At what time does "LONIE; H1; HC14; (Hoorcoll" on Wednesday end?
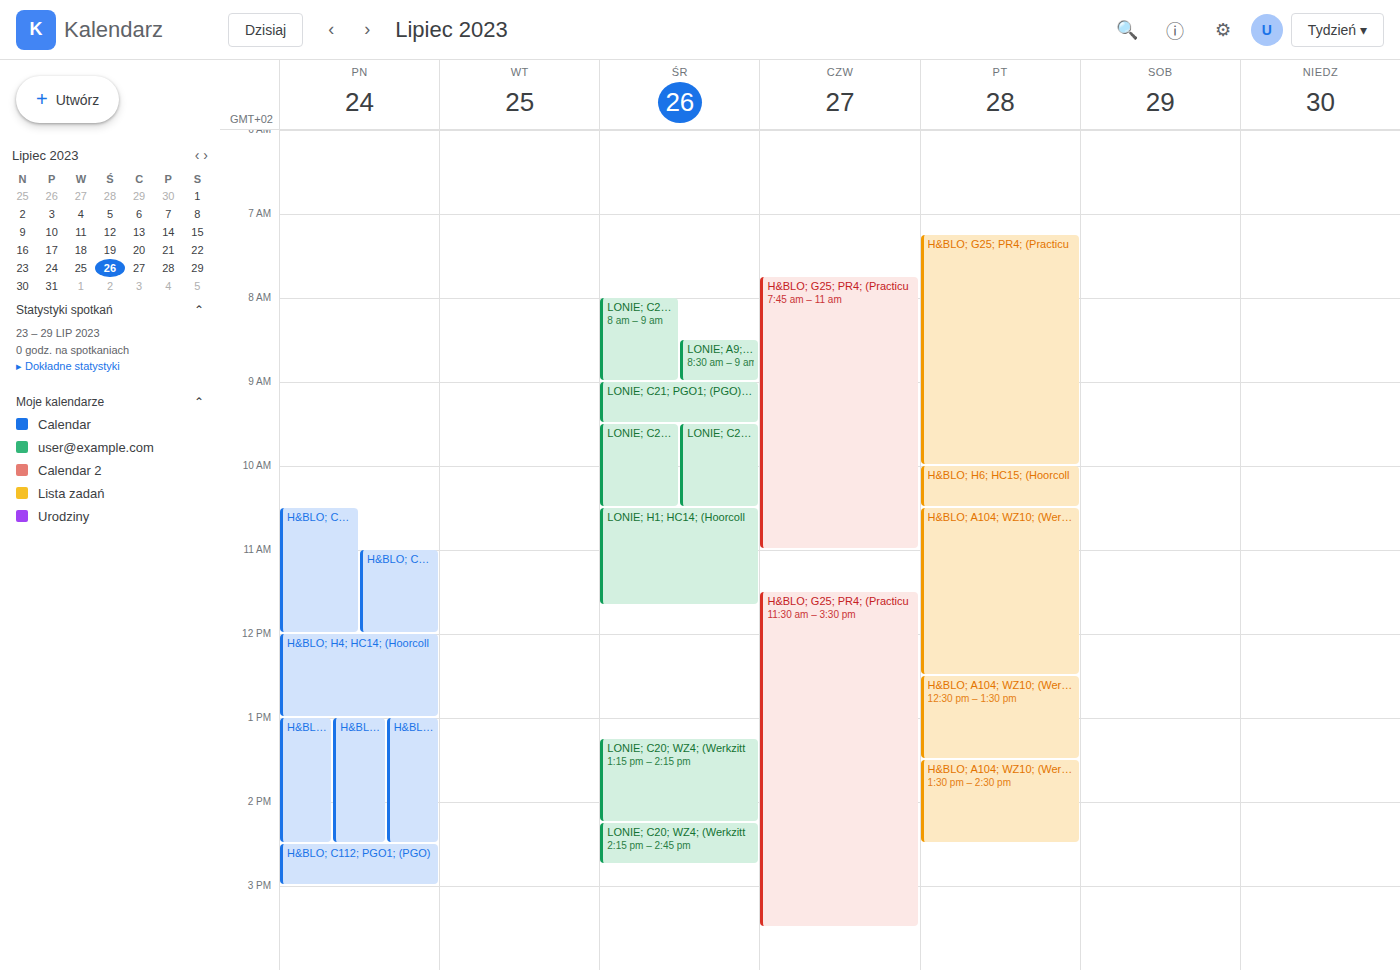
11:40 AM